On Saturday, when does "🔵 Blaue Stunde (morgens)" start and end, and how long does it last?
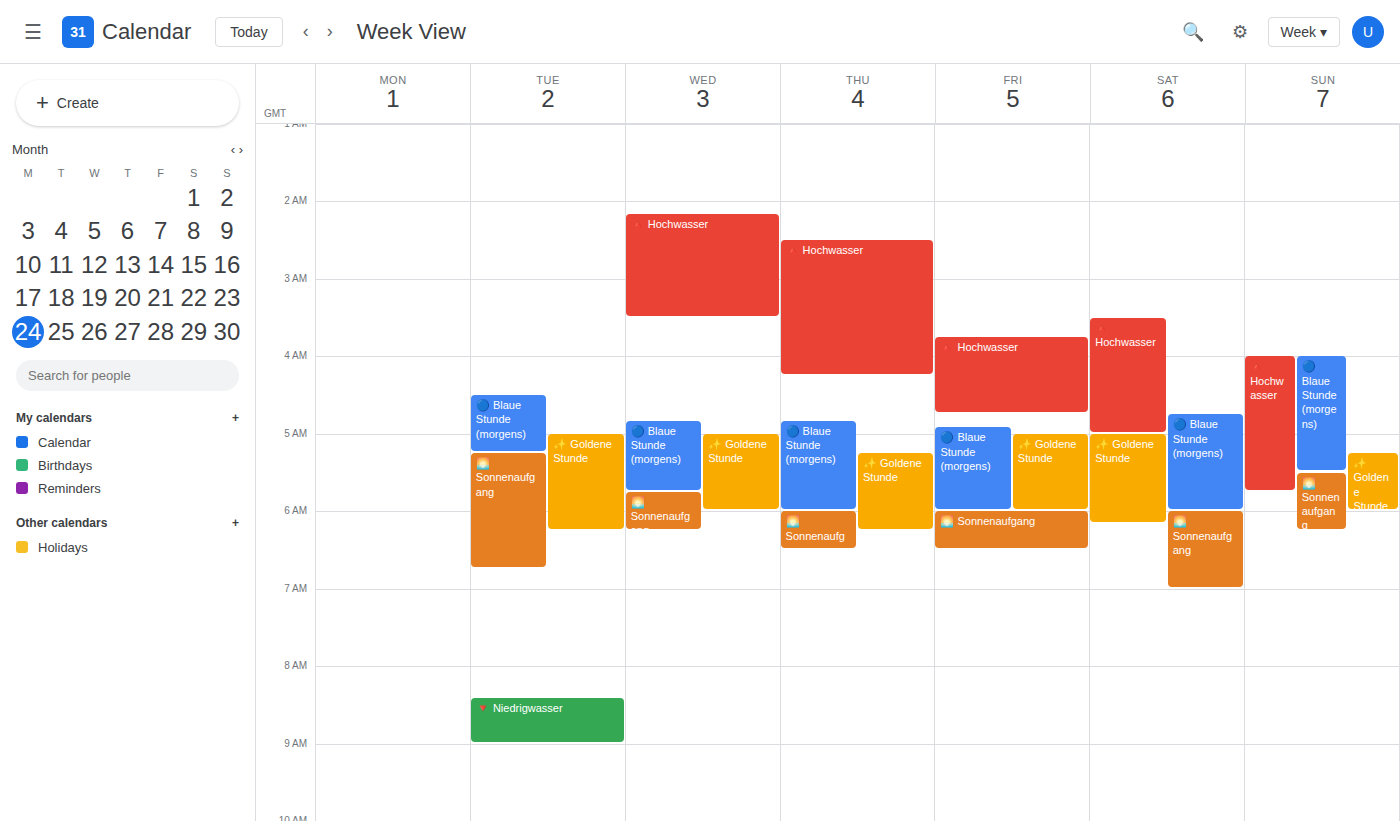
4:45 AM to 6:00 AM, 1 hour 15 minutes